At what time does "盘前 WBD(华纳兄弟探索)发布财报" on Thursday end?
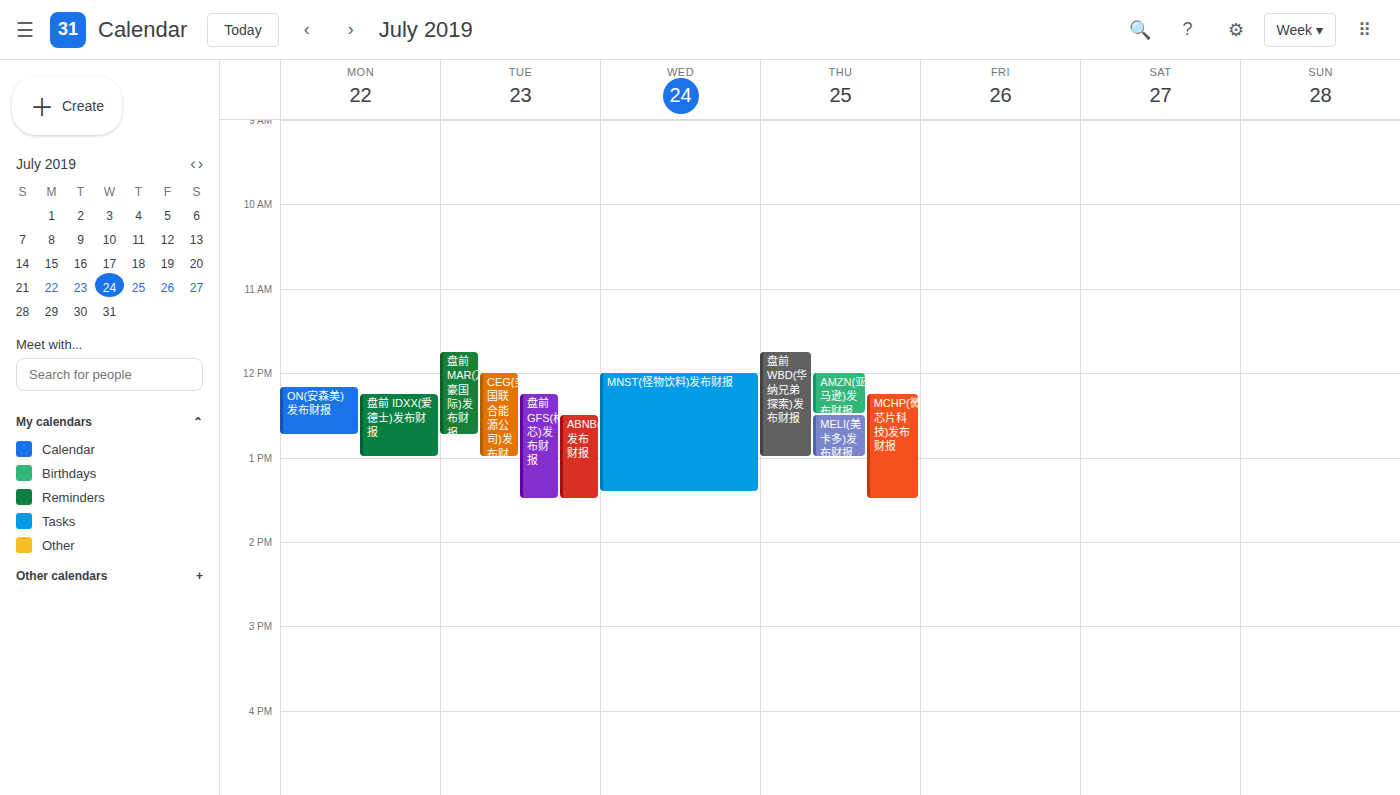
1:00 PM